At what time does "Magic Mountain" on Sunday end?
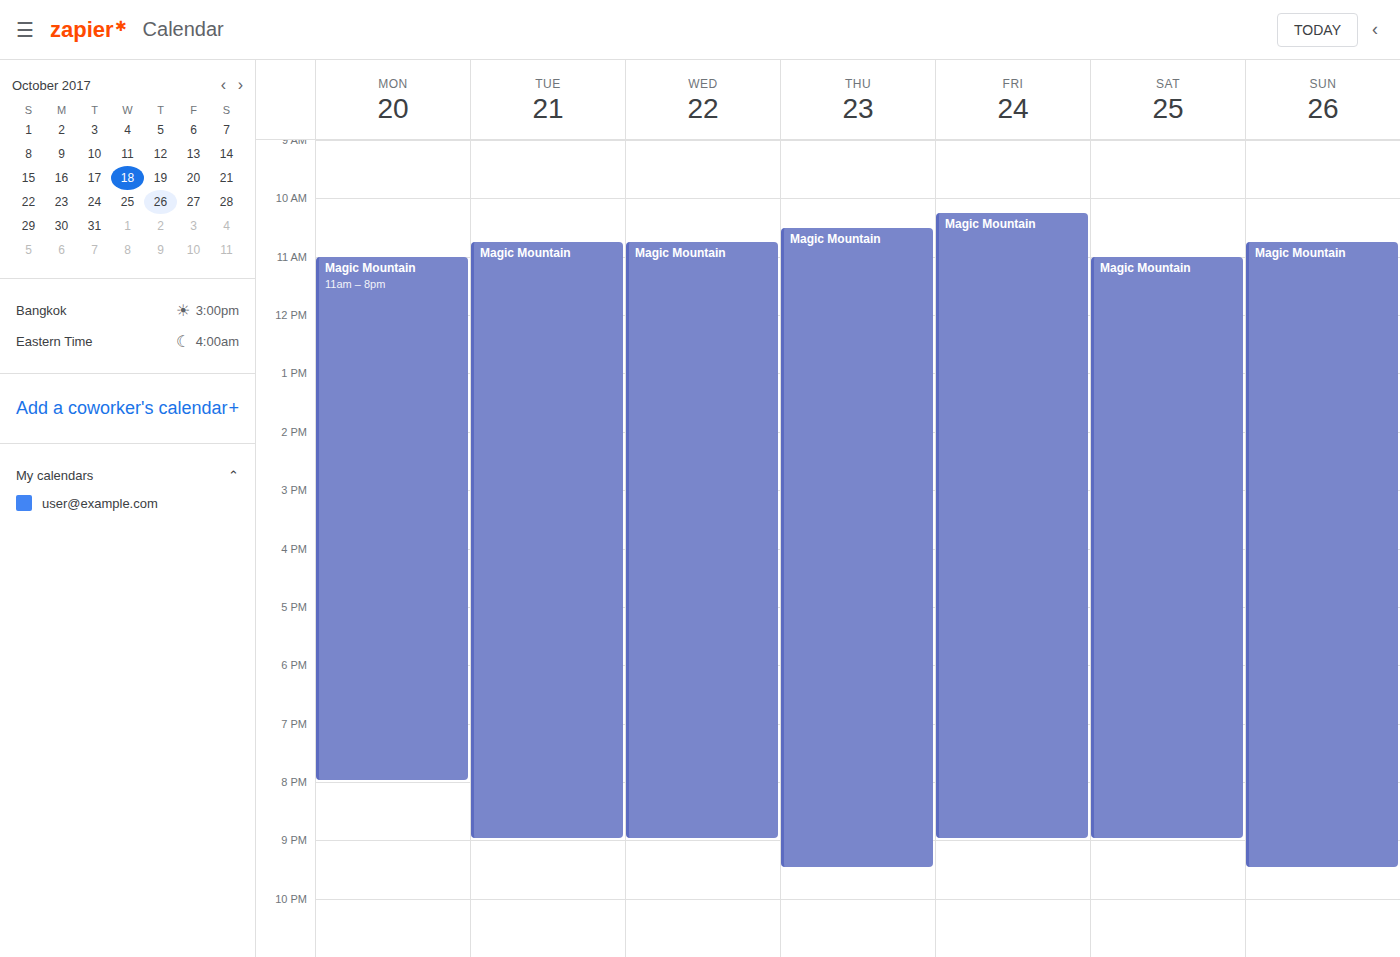
9:30 PM